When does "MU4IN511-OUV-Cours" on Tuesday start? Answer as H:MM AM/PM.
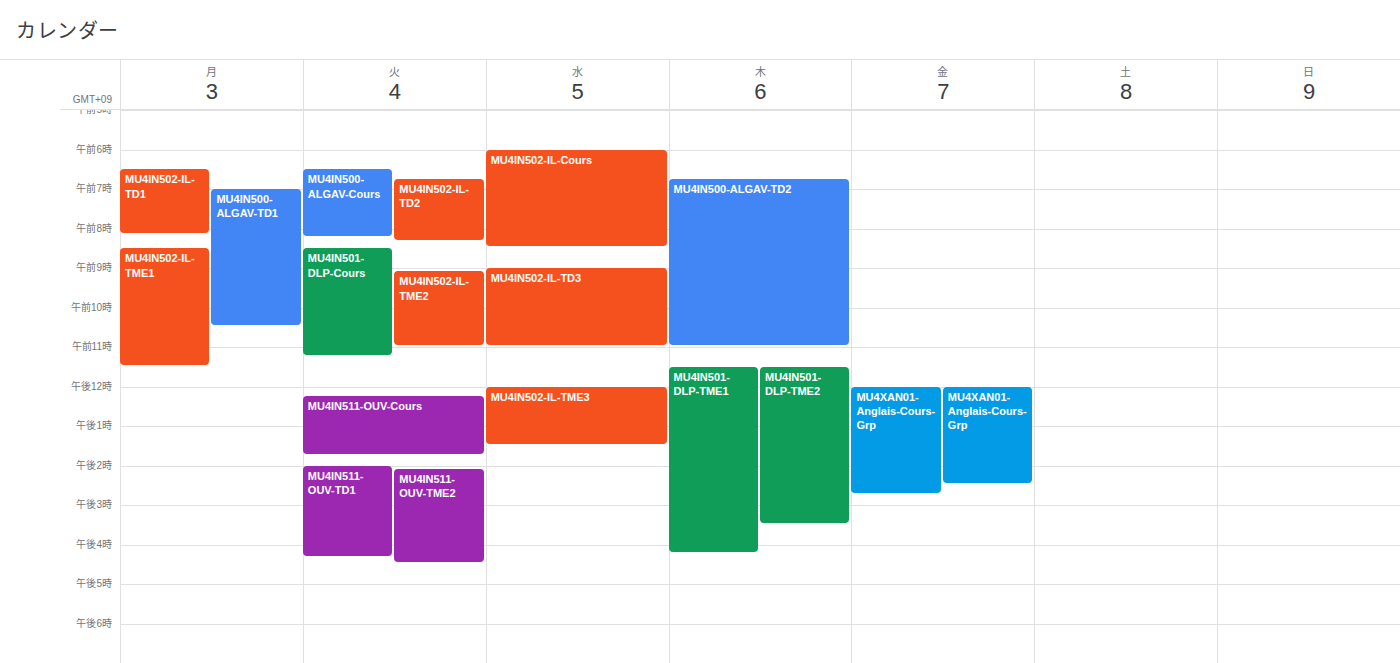
12:15 PM